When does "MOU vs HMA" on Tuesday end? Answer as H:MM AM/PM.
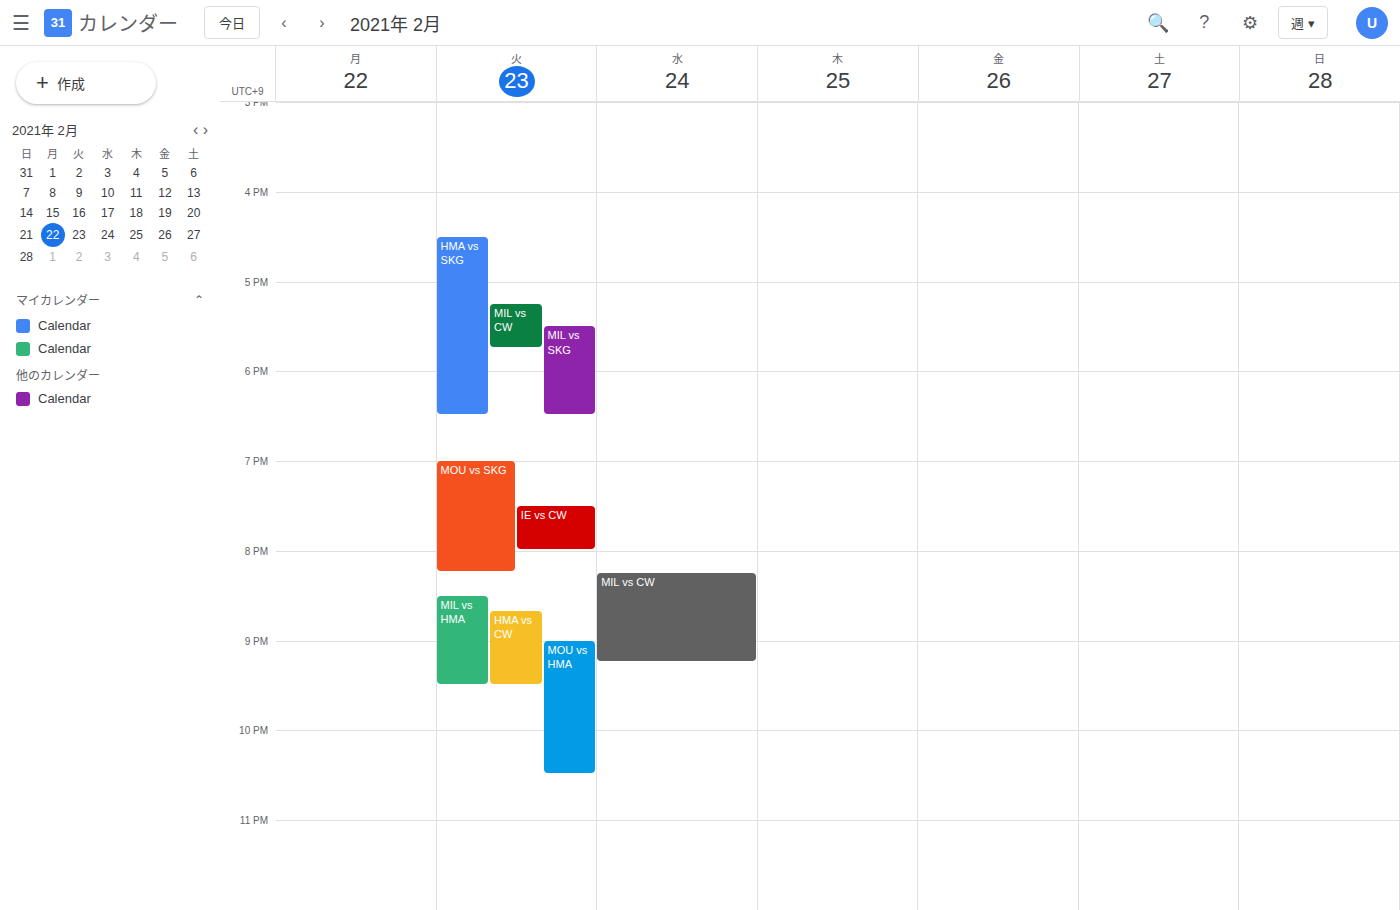
10:30 PM